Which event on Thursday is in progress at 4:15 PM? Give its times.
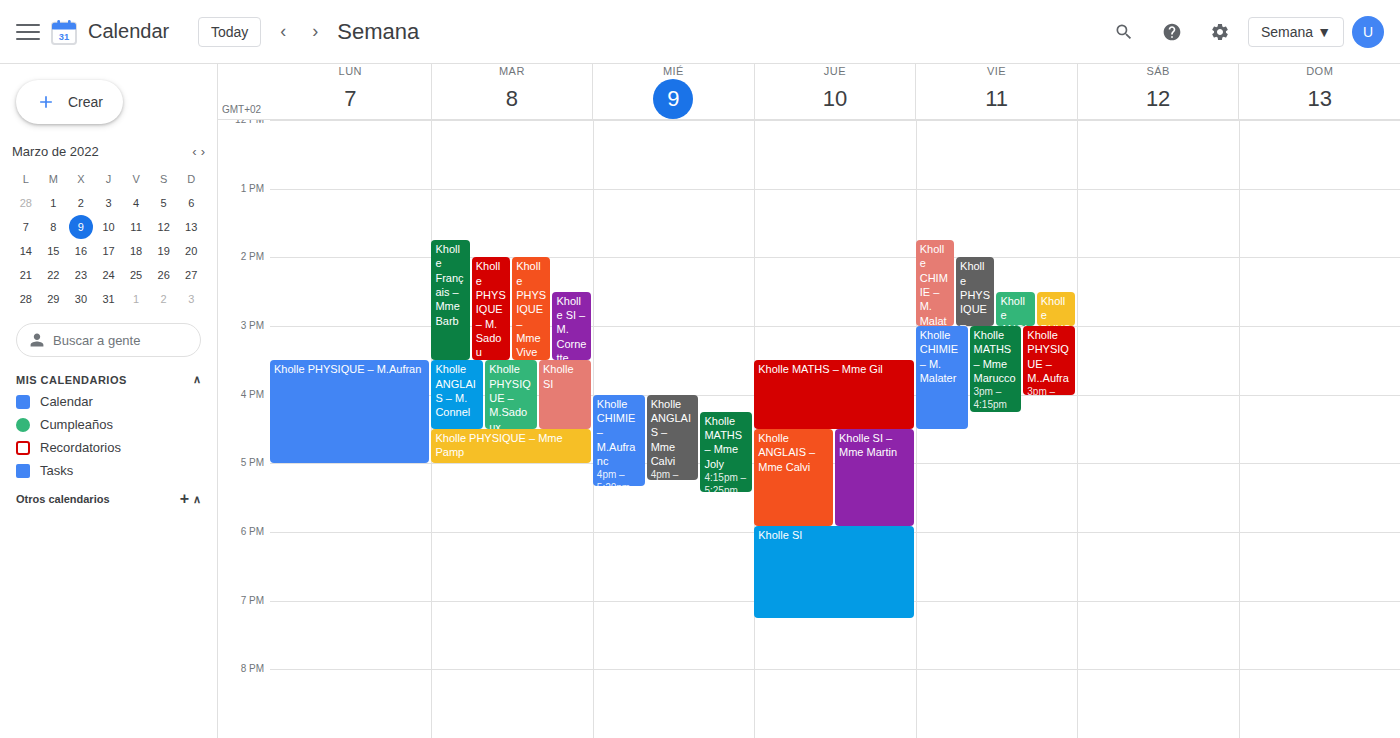
"Kholle MATHS – Mme Gil", 3:30 PM to 4:30 PM